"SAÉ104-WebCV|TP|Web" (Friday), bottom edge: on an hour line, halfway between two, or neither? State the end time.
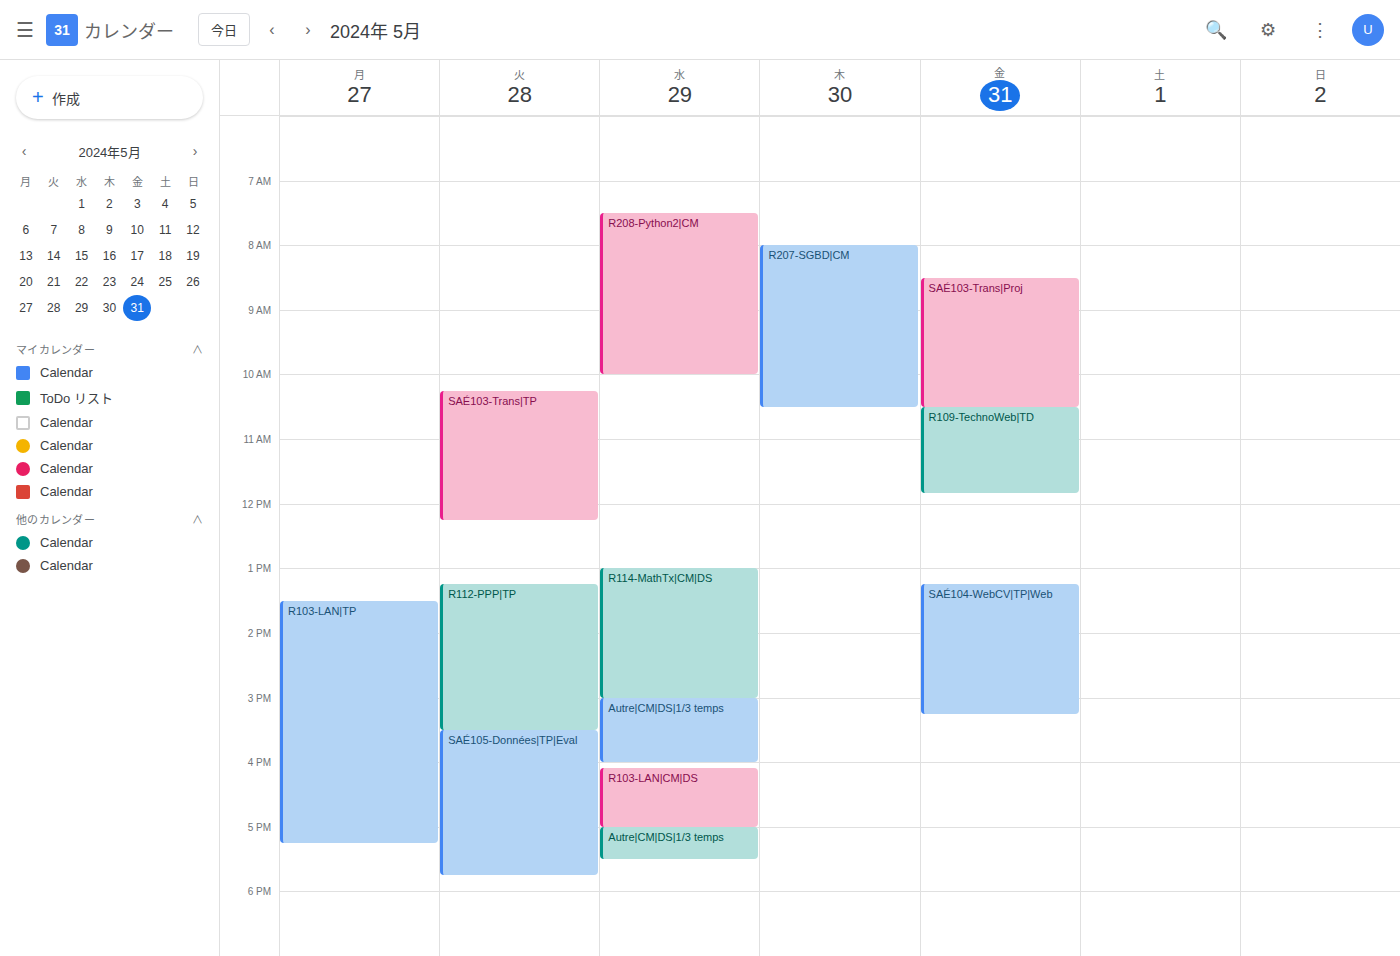
3:15 PM -- neither: a quarter of the way from the 3 PM line to the 4 PM line.